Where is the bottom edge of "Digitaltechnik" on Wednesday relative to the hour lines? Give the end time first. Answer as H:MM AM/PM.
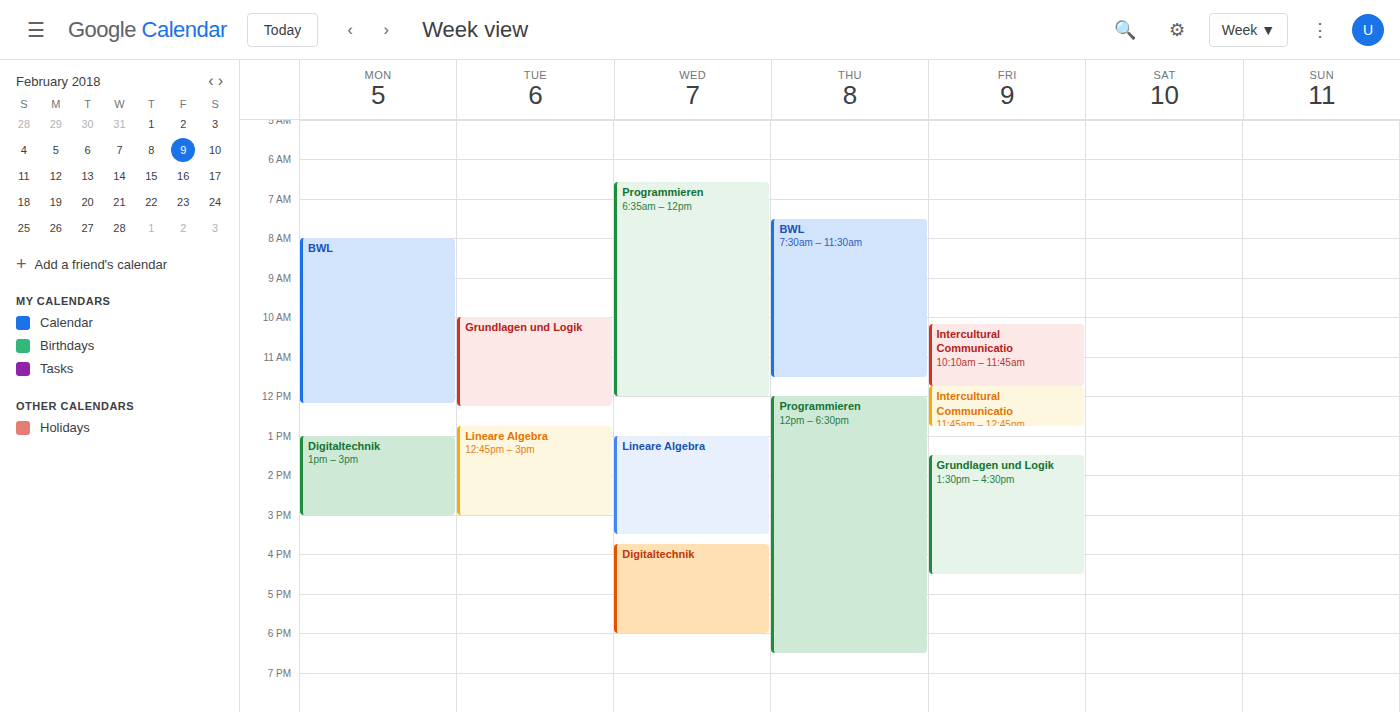
6:00 PM -- exactly on the 6 PM line.